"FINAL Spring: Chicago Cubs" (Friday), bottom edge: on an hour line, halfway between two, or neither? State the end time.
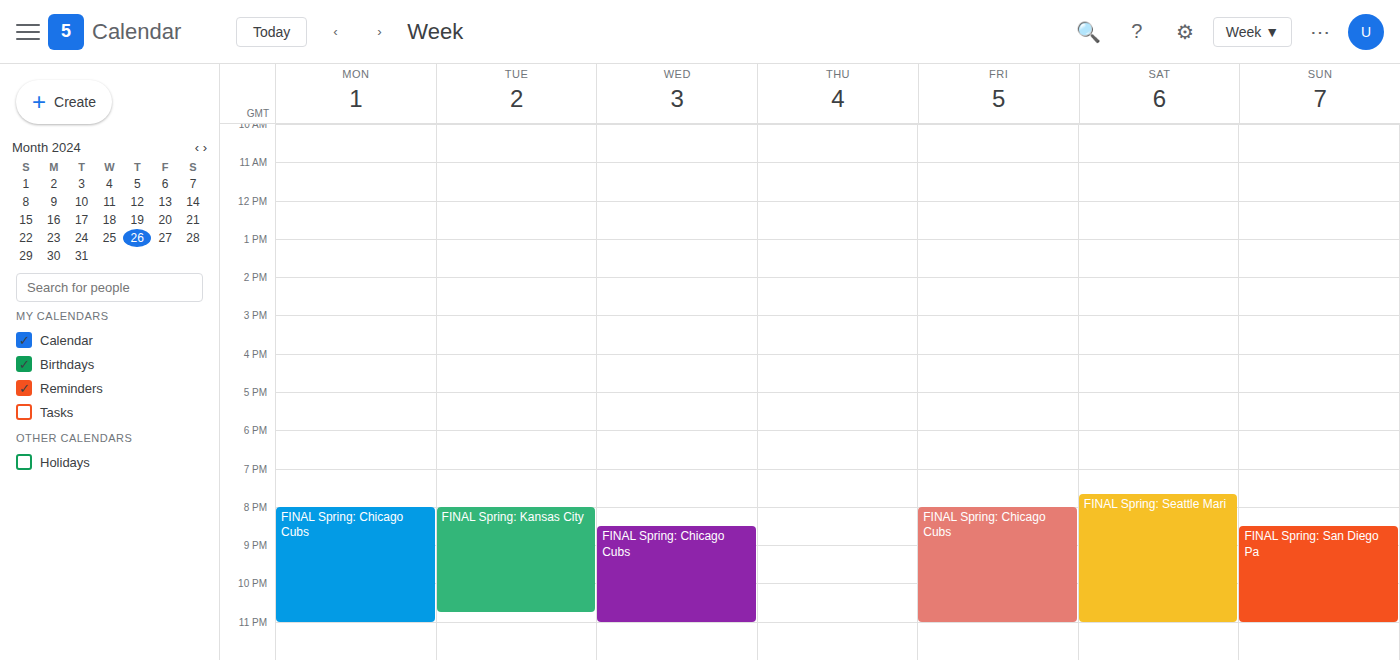
11:00 PM -- exactly on the 11 PM line.